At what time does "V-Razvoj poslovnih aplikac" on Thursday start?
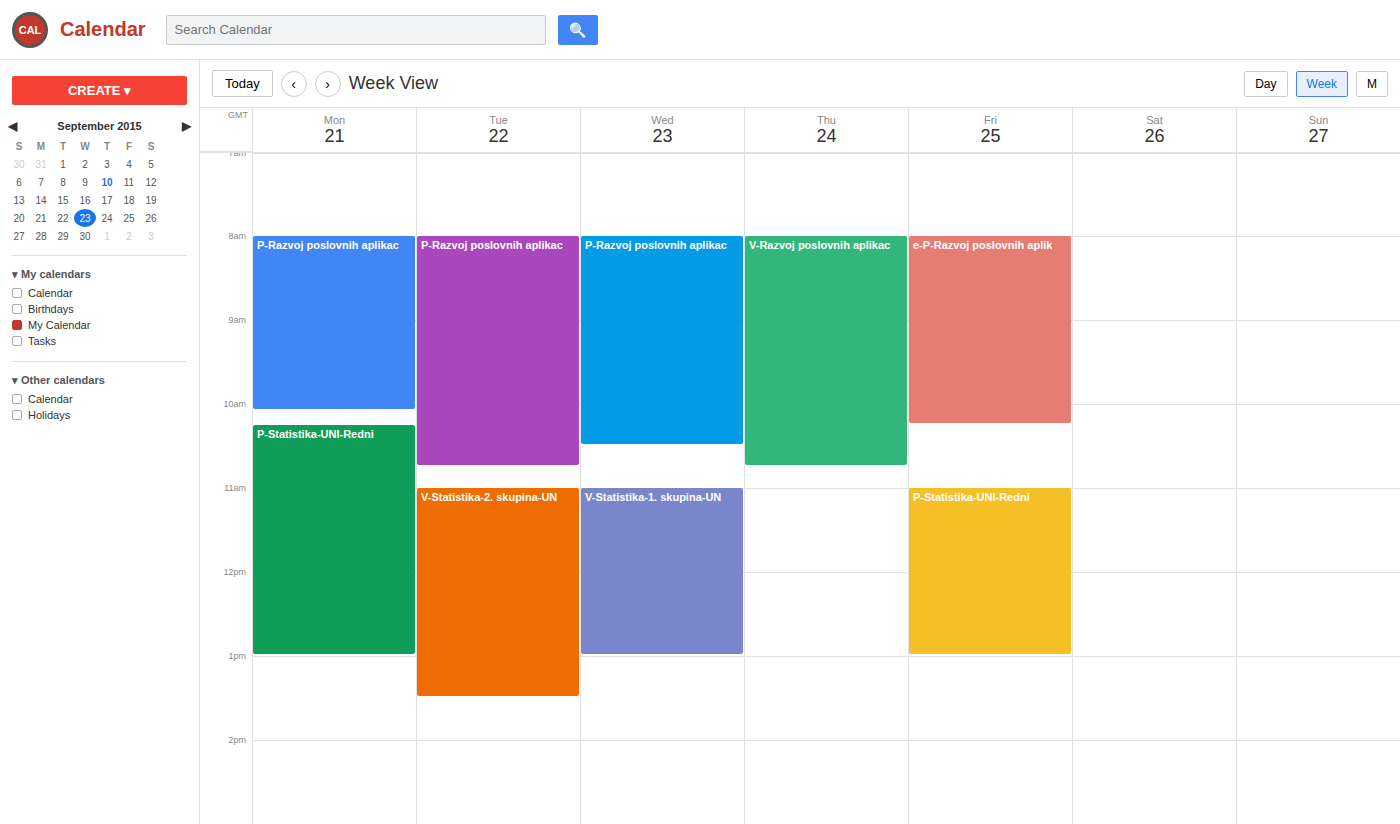
08:00